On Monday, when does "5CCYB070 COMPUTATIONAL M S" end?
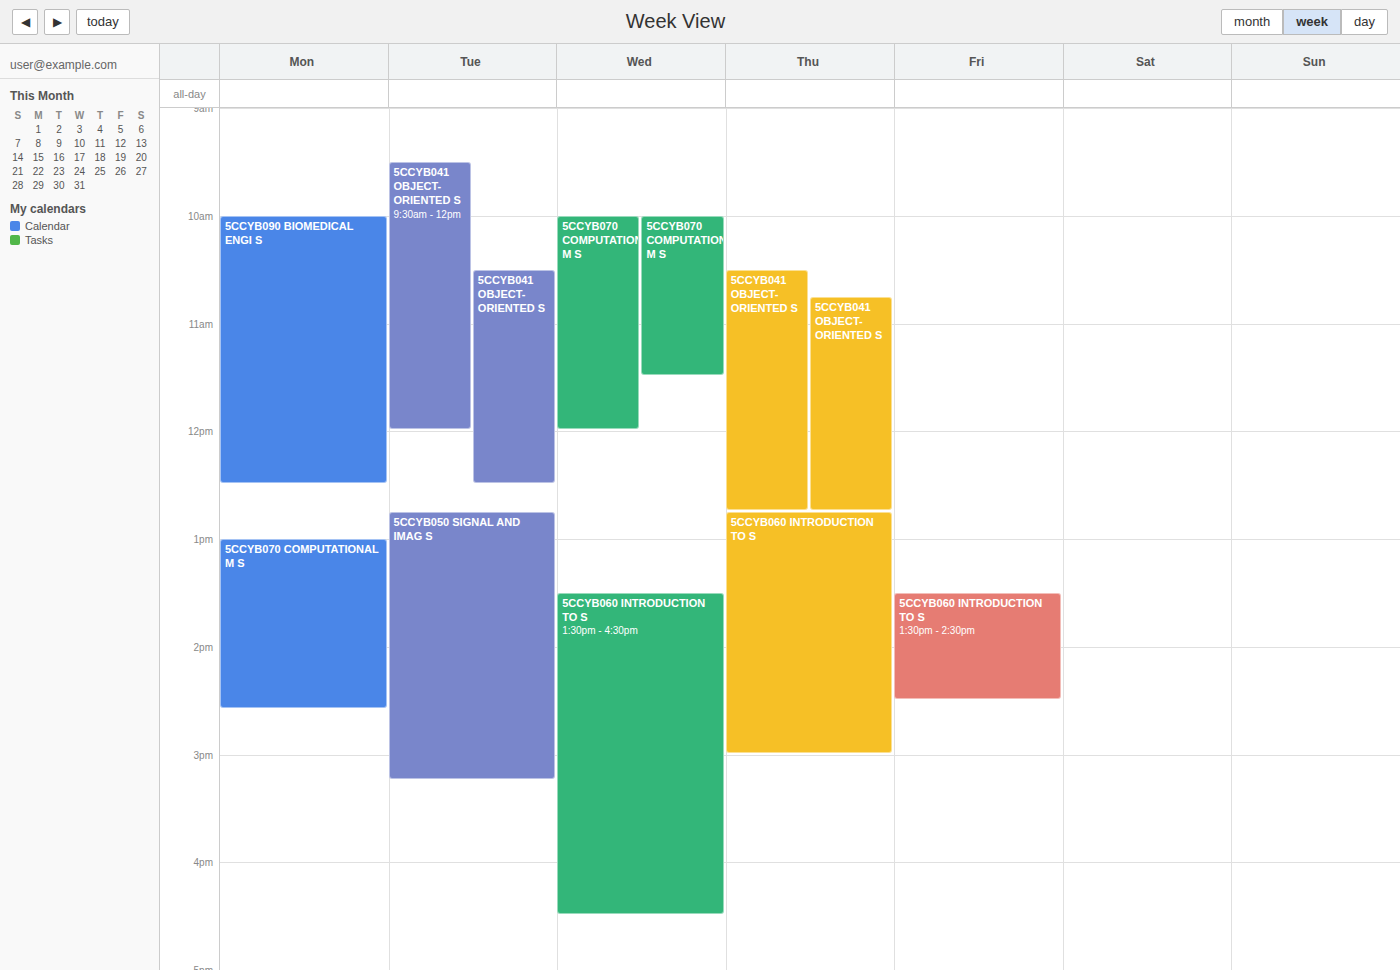
2:35 PM